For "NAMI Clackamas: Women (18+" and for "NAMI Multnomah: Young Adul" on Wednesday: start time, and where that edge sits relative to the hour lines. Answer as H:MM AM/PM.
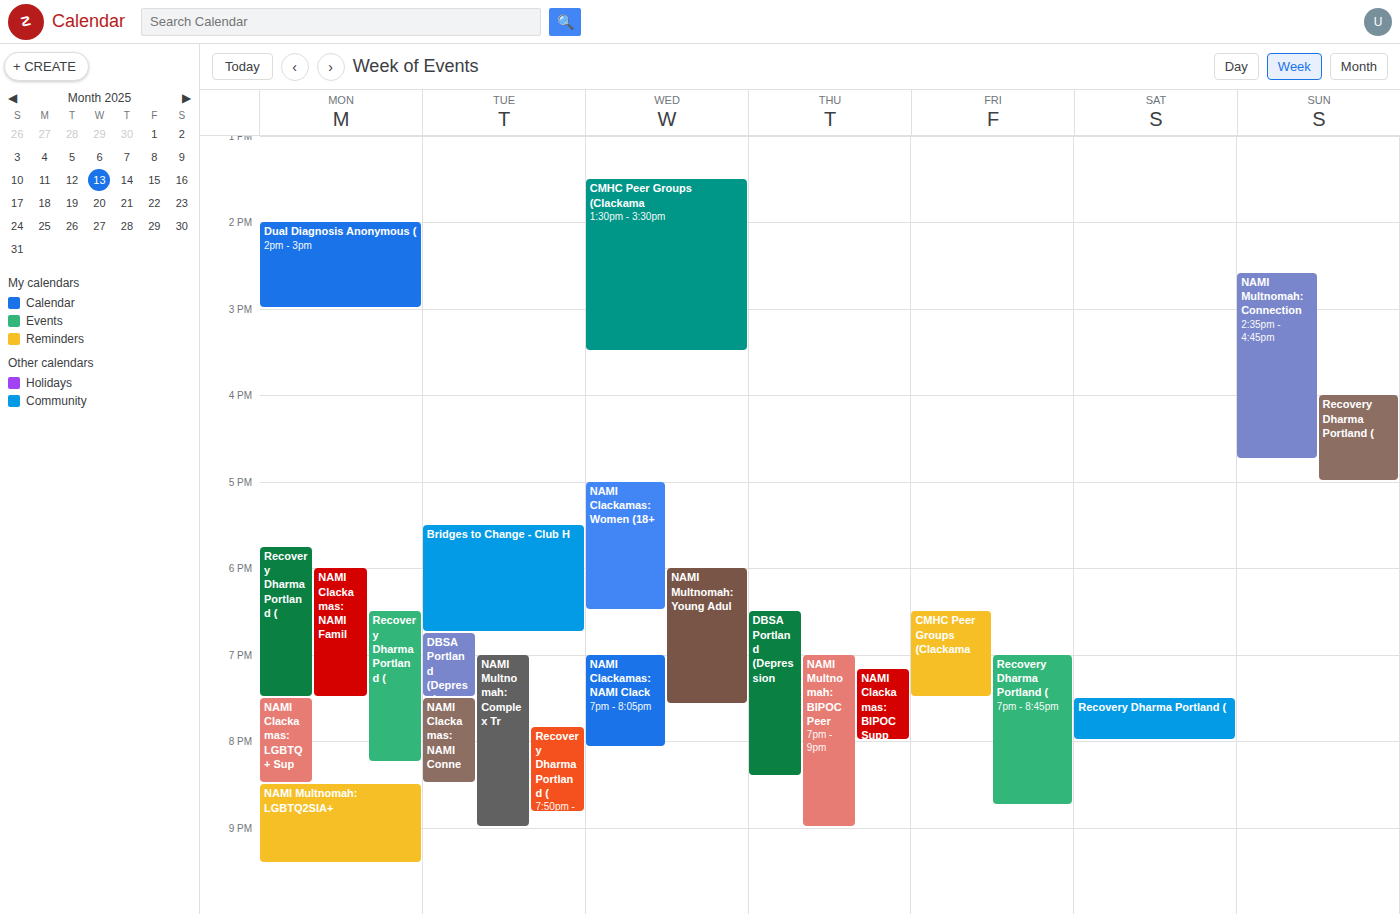
"NAMI Clackamas: Women (18+": 5:00 PM, exactly on the 5 PM line. "NAMI Multnomah: Young Adul": 6:00 PM, exactly on the 6 PM line.